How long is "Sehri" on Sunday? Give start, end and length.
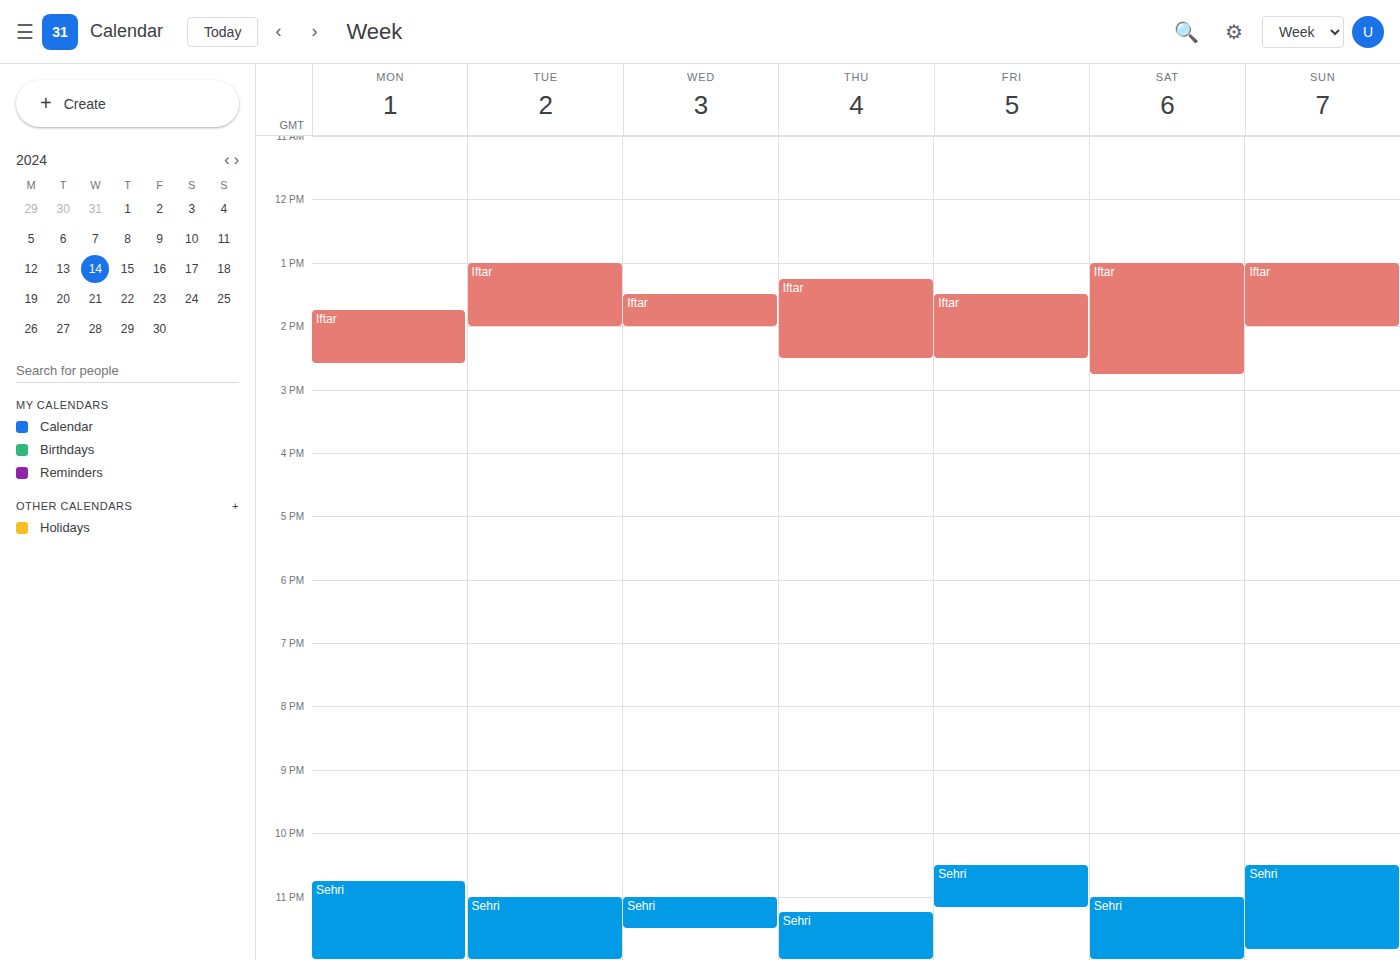
10:30 PM to 11:50 PM, 1 hour 20 minutes